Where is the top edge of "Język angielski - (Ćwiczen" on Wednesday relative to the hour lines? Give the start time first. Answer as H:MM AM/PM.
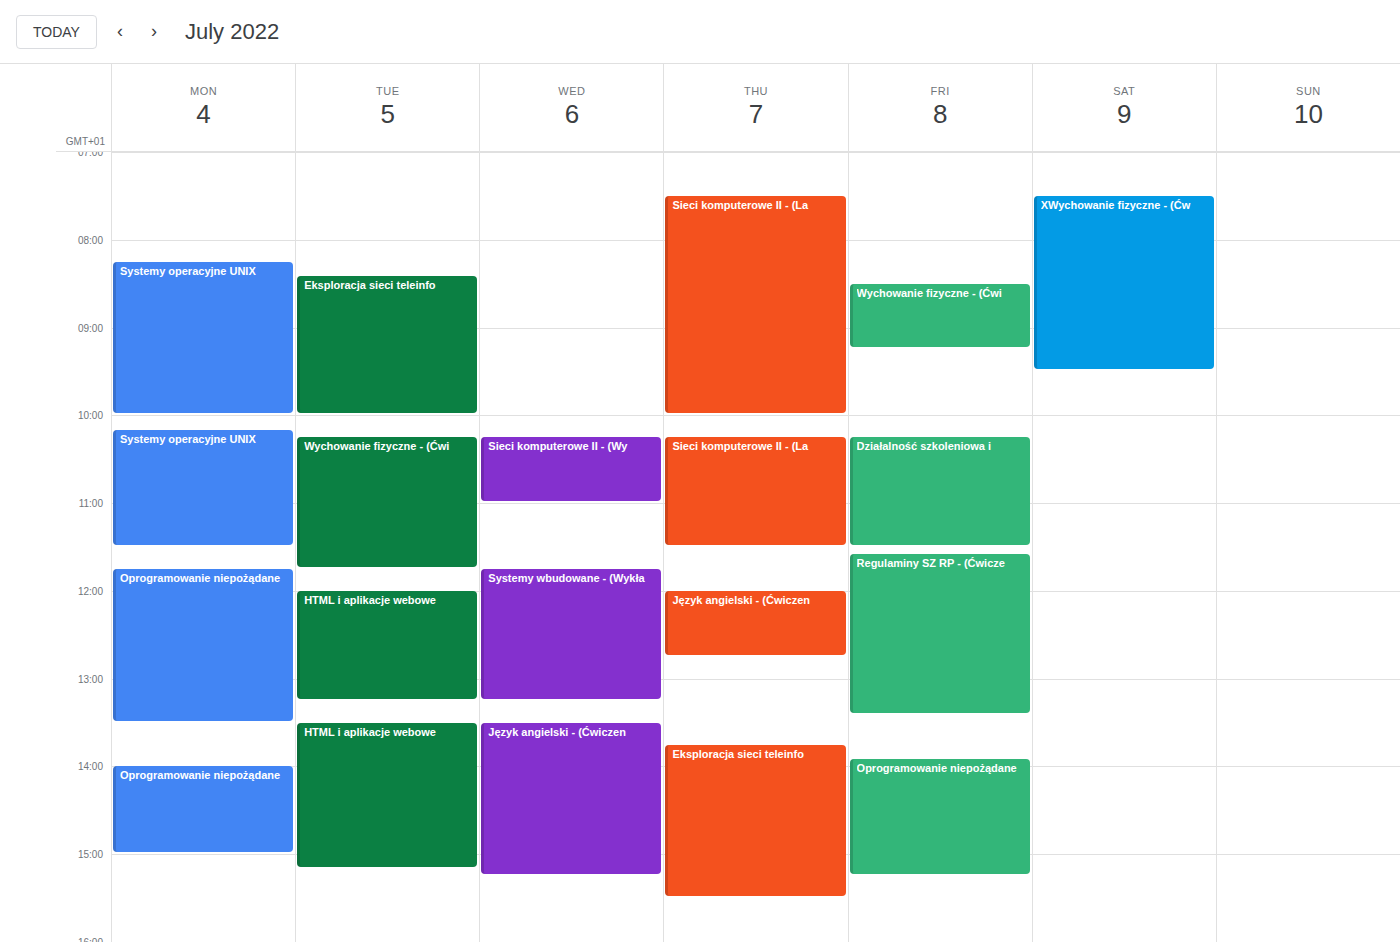
1:30 PM -- halfway between the 1 PM and 2 PM lines.